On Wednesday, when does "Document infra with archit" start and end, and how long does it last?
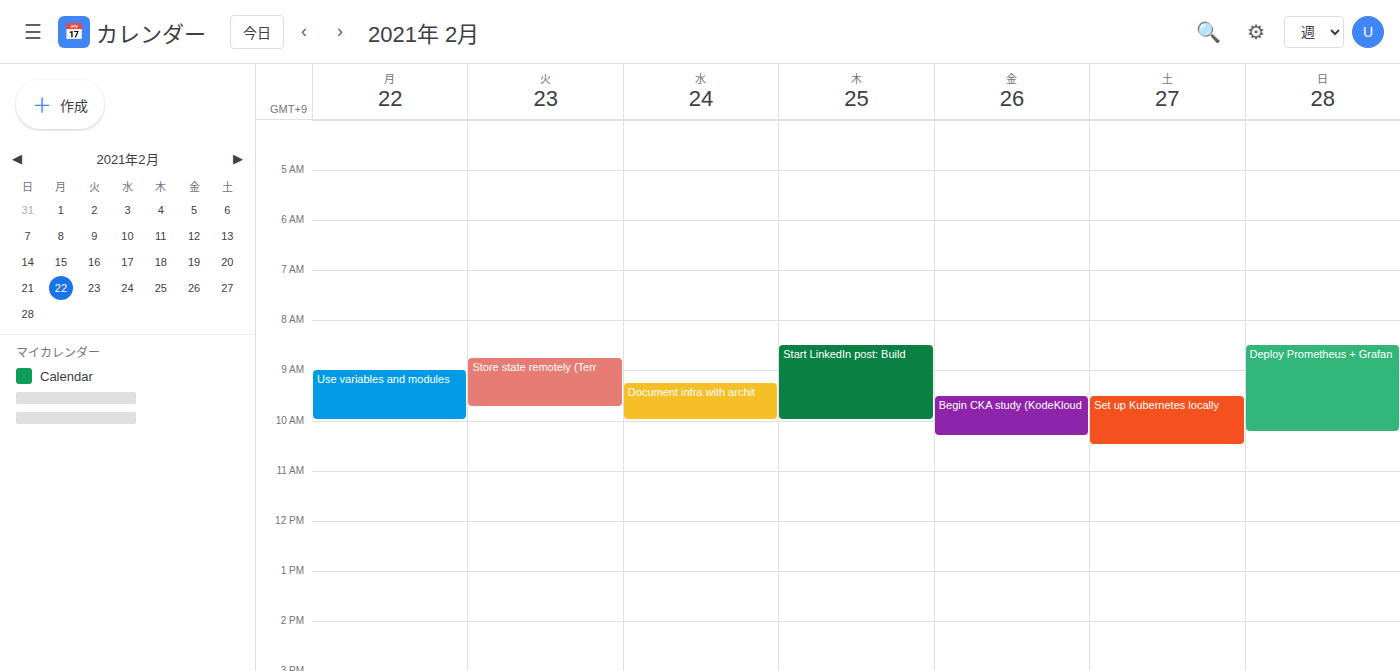
09:15 to 10:00, 45 minutes